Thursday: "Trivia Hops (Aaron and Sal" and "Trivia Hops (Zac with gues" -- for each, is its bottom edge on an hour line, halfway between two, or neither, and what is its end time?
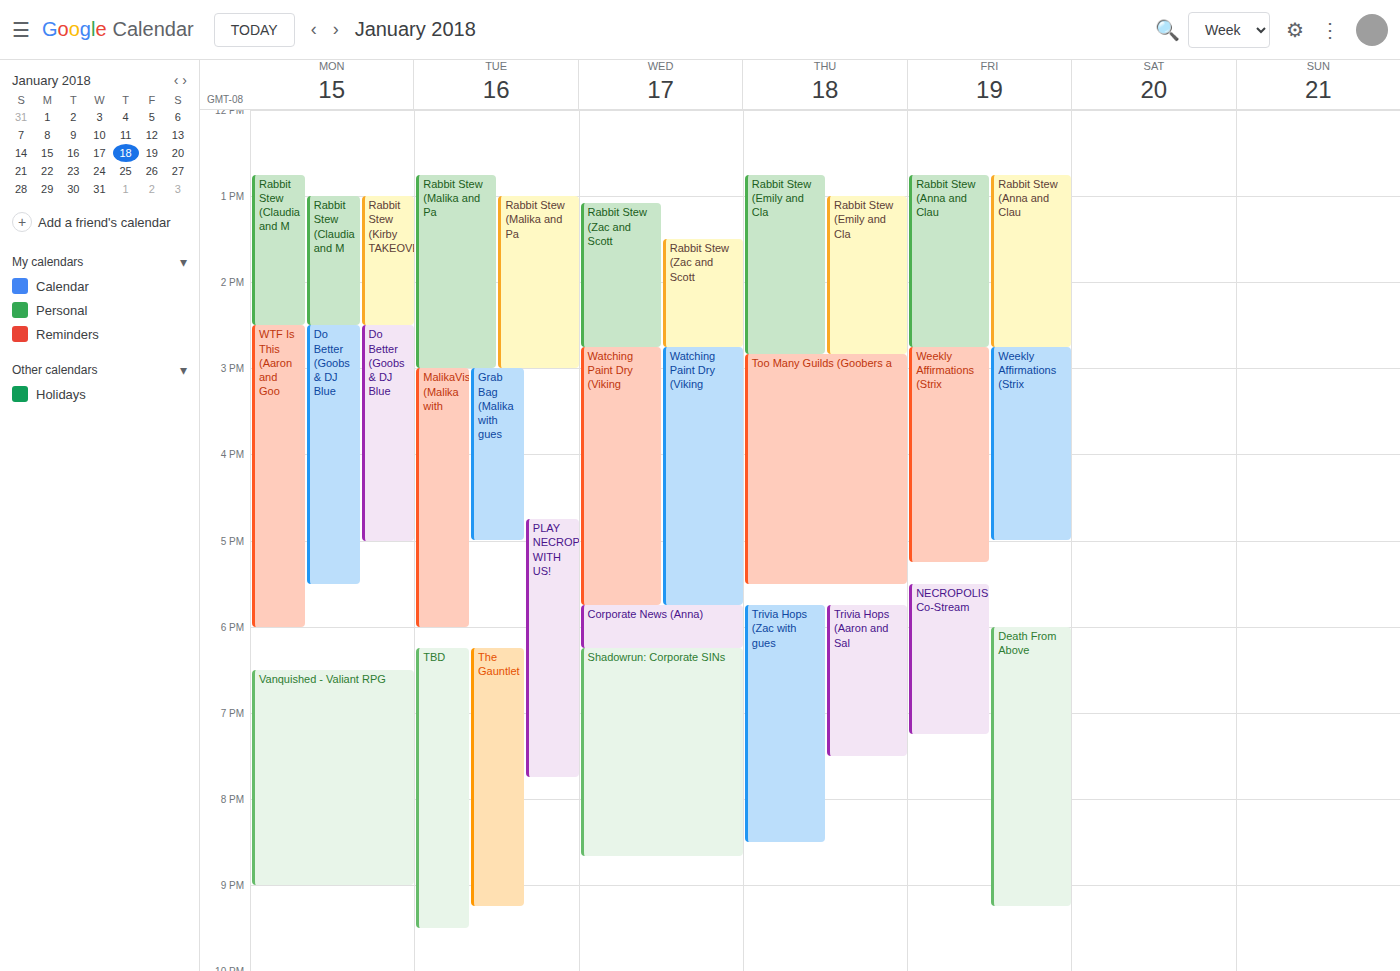
"Trivia Hops (Aaron and Sal": 7:30 PM, halfway between the 7 PM and 8 PM lines. "Trivia Hops (Zac with gues": 8:30 PM, halfway between the 8 PM and 9 PM lines.